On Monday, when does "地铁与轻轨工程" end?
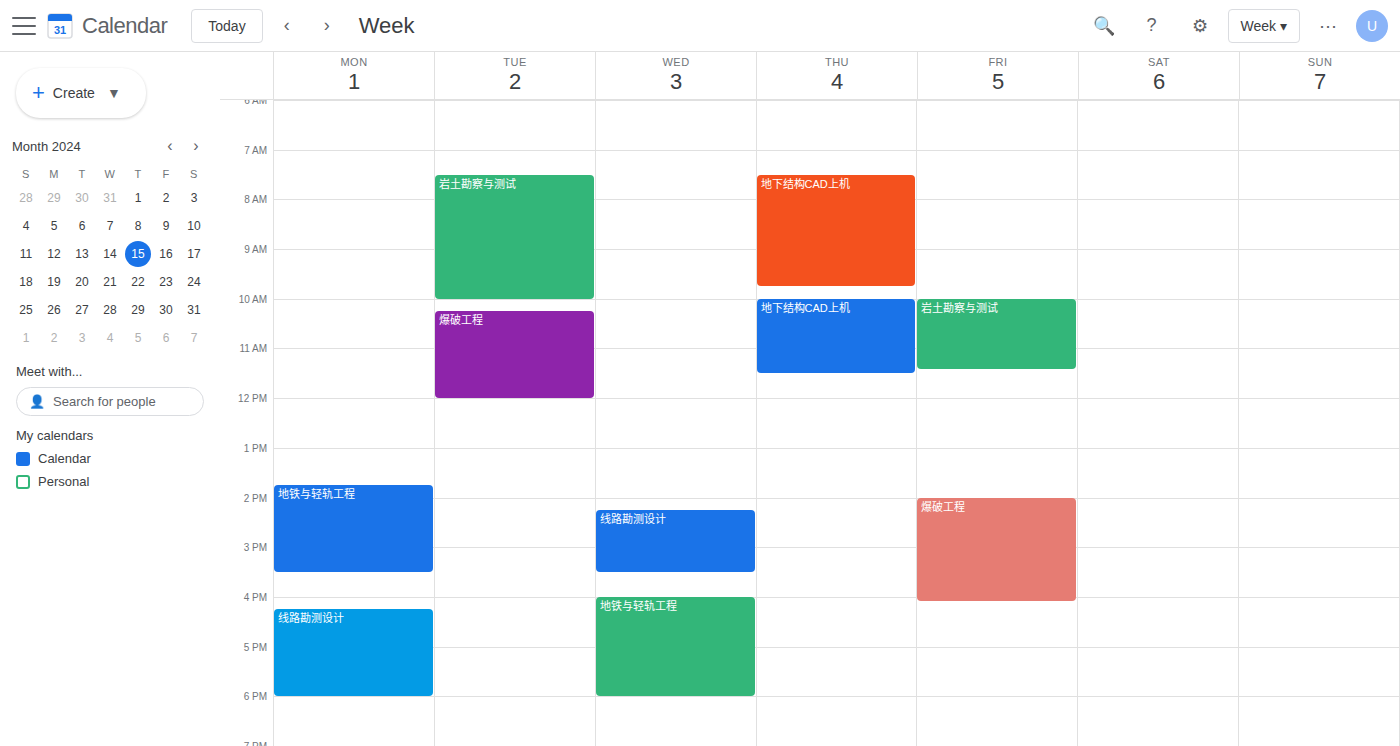
3:30 PM